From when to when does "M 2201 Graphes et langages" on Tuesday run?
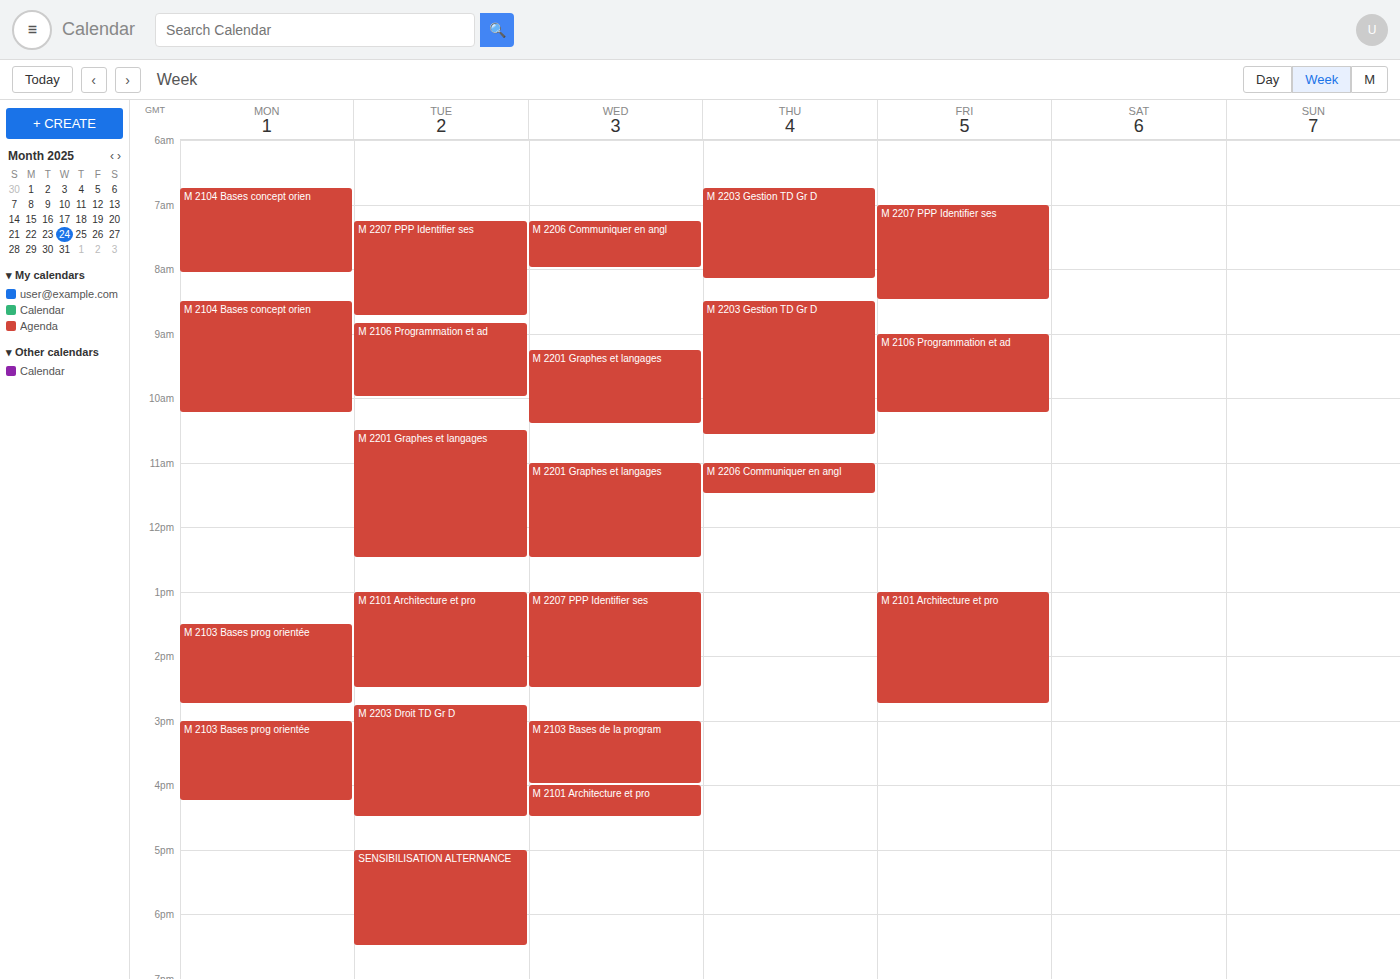
10:30 to 12:30